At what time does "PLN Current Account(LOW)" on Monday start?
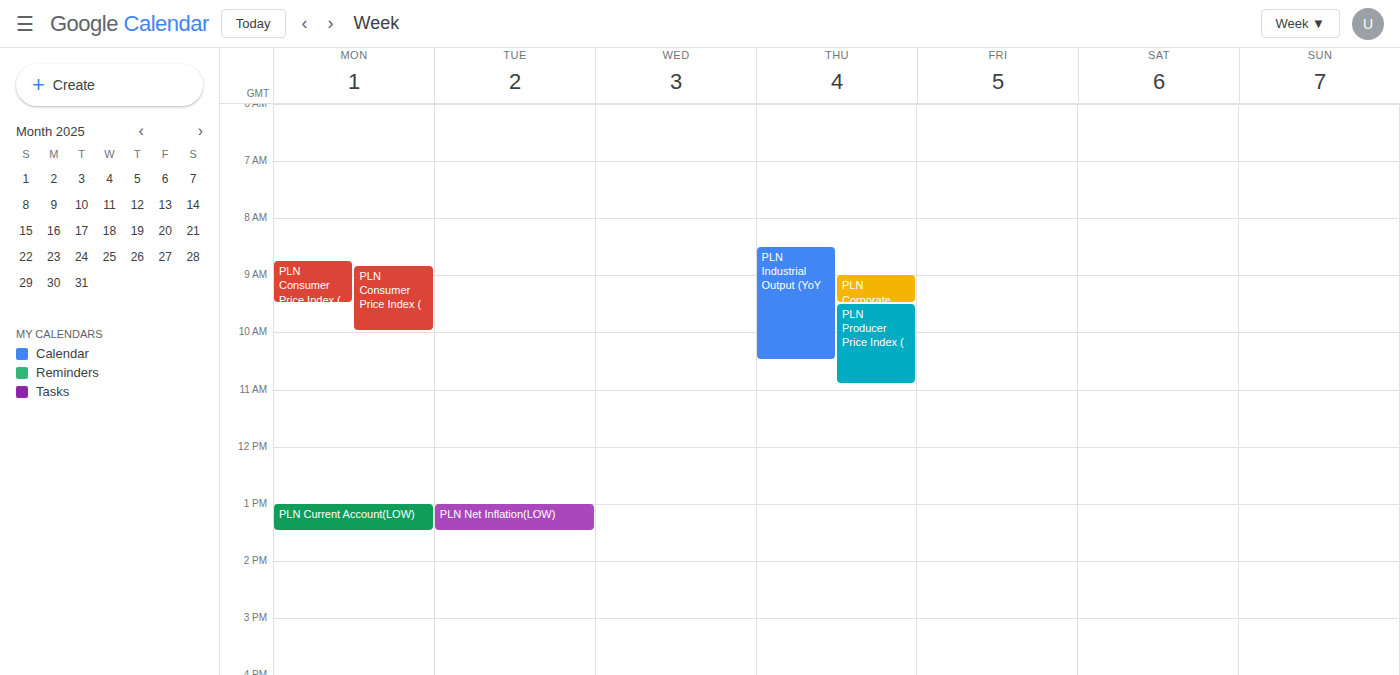
1:00 PM